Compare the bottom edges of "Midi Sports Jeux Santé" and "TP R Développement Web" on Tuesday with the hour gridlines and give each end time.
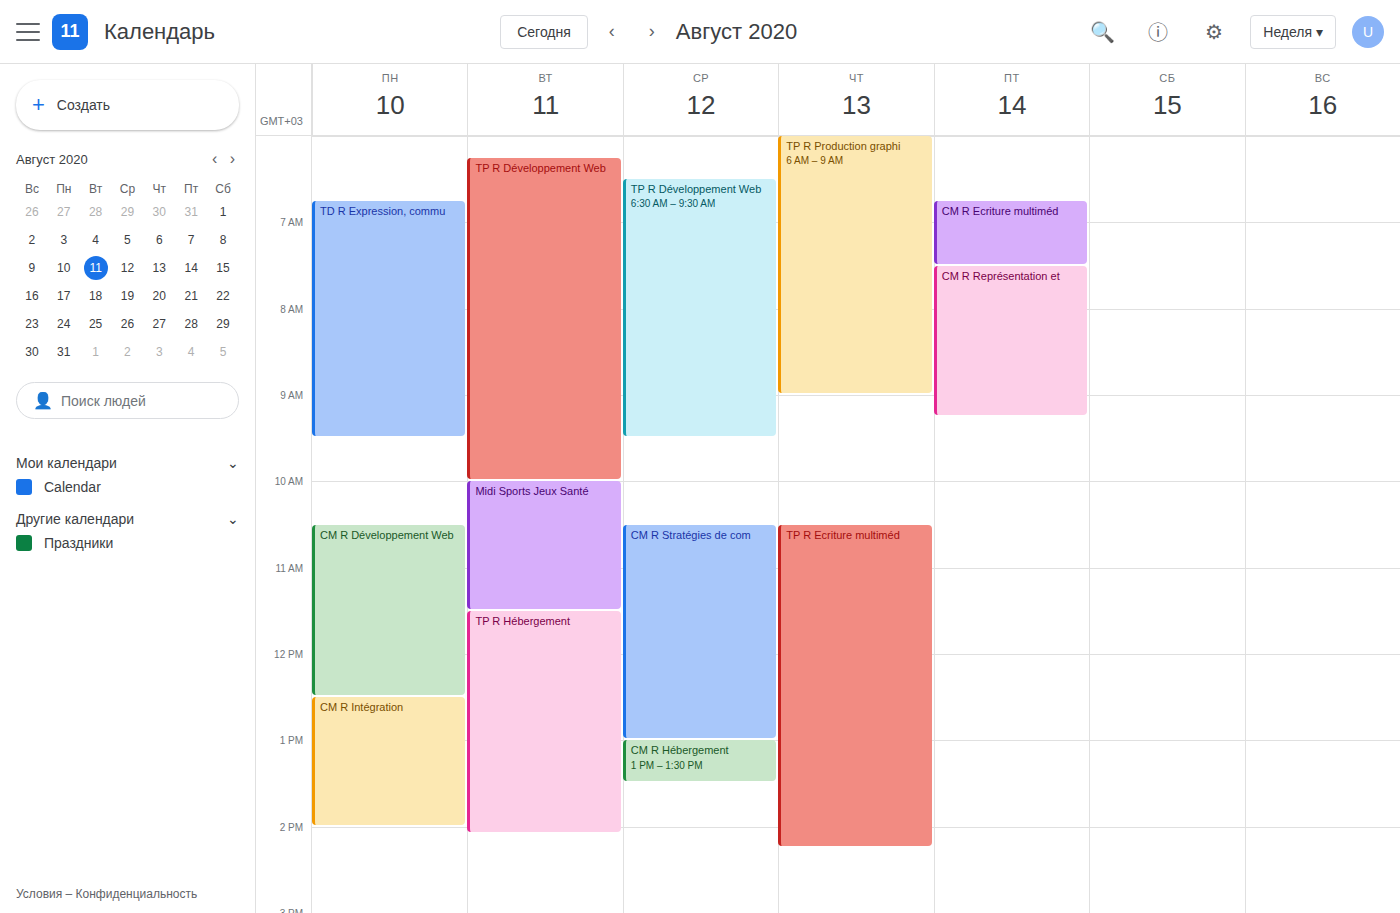
"Midi Sports Jeux Santé": 11:30 AM, halfway between the 11 AM and 12 PM lines. "TP R Développement Web": 10:00 AM, exactly on the 10 AM line.